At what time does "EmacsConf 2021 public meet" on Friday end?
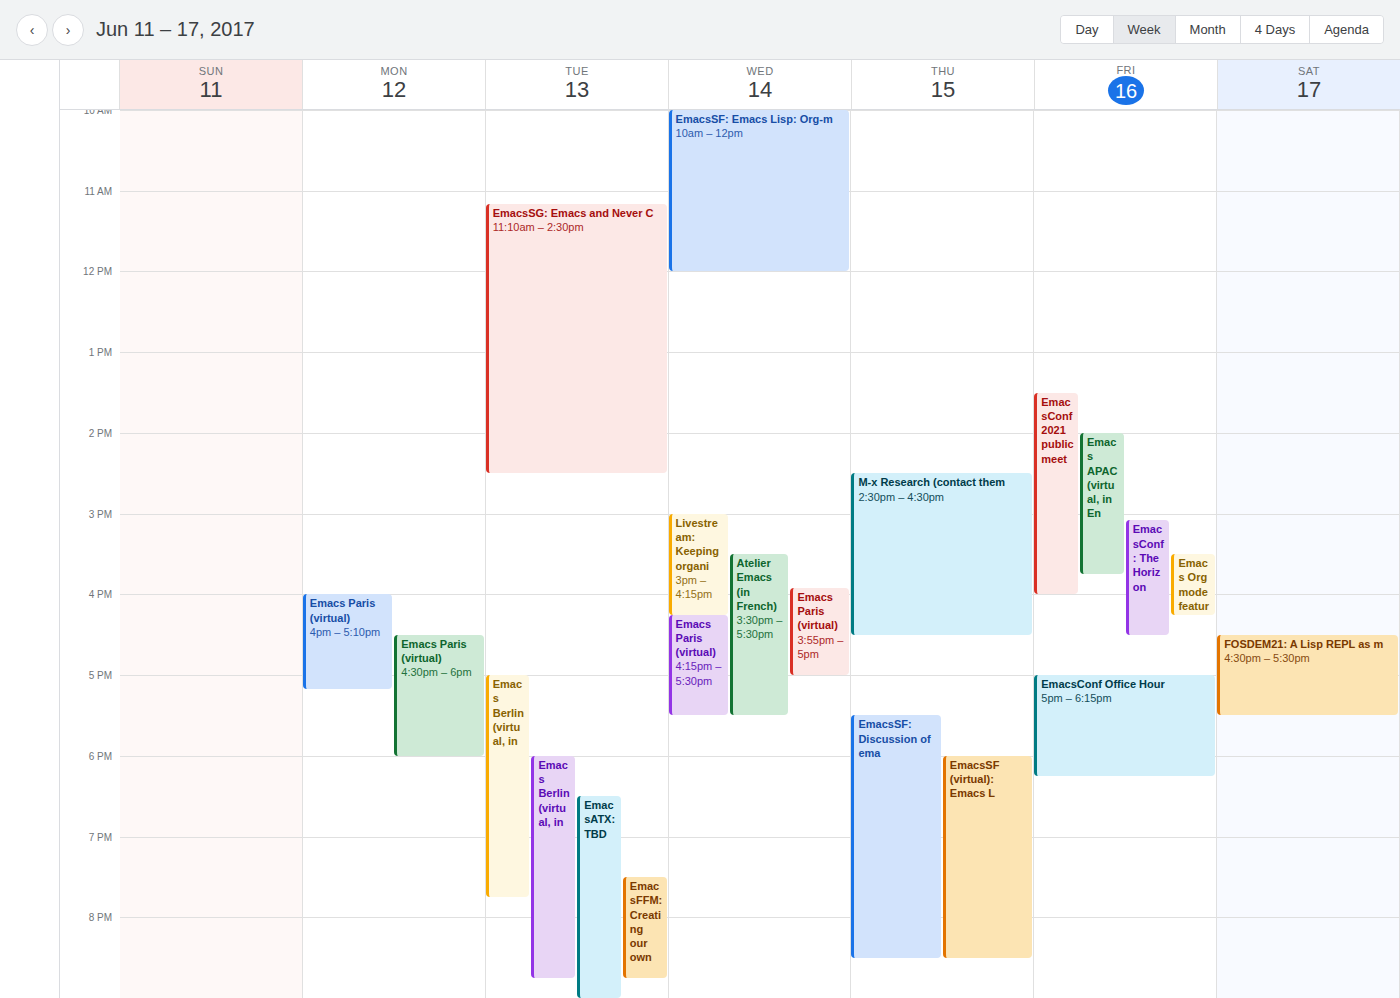
4:00 PM